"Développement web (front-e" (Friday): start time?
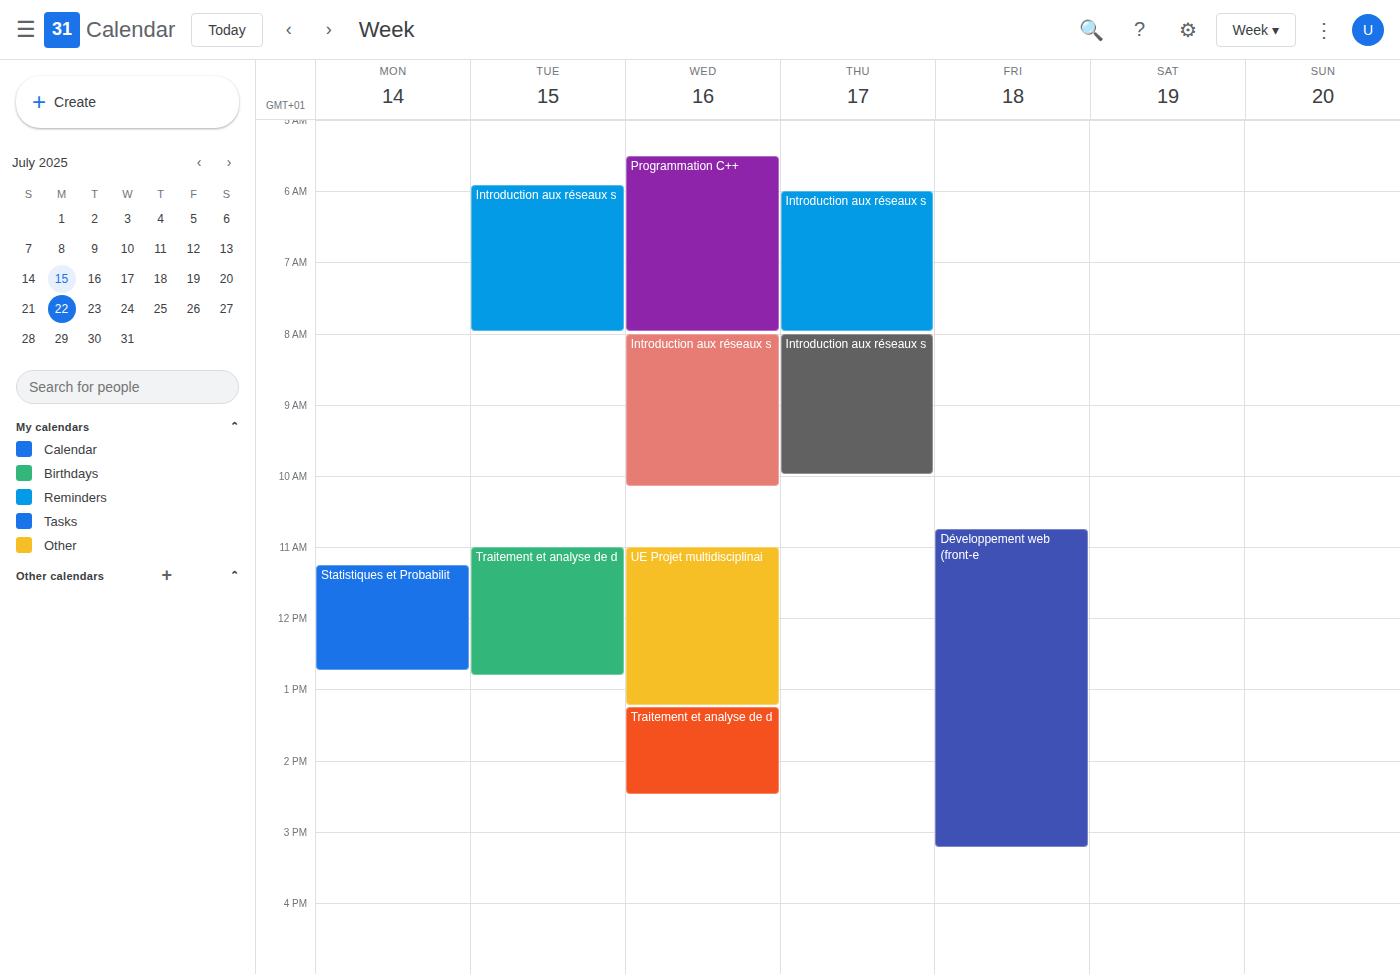
10:45 AM